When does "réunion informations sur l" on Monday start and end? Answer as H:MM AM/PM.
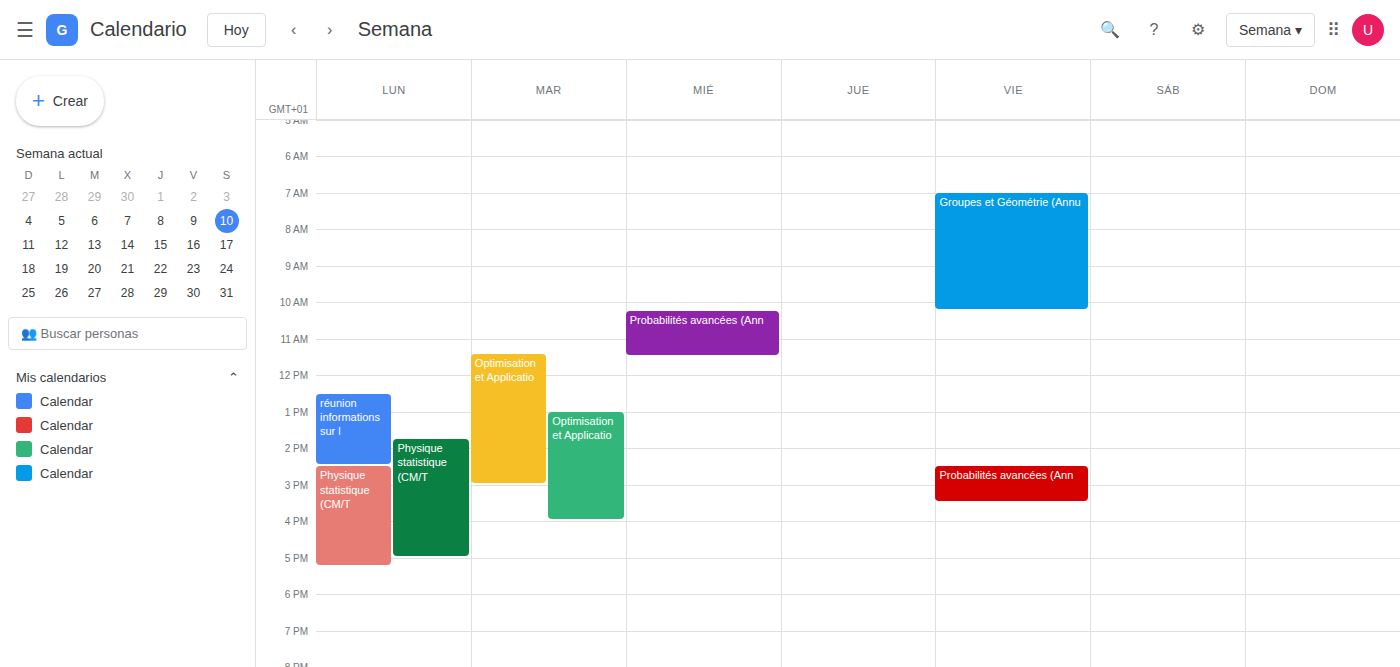
12:30 PM to 2:30 PM